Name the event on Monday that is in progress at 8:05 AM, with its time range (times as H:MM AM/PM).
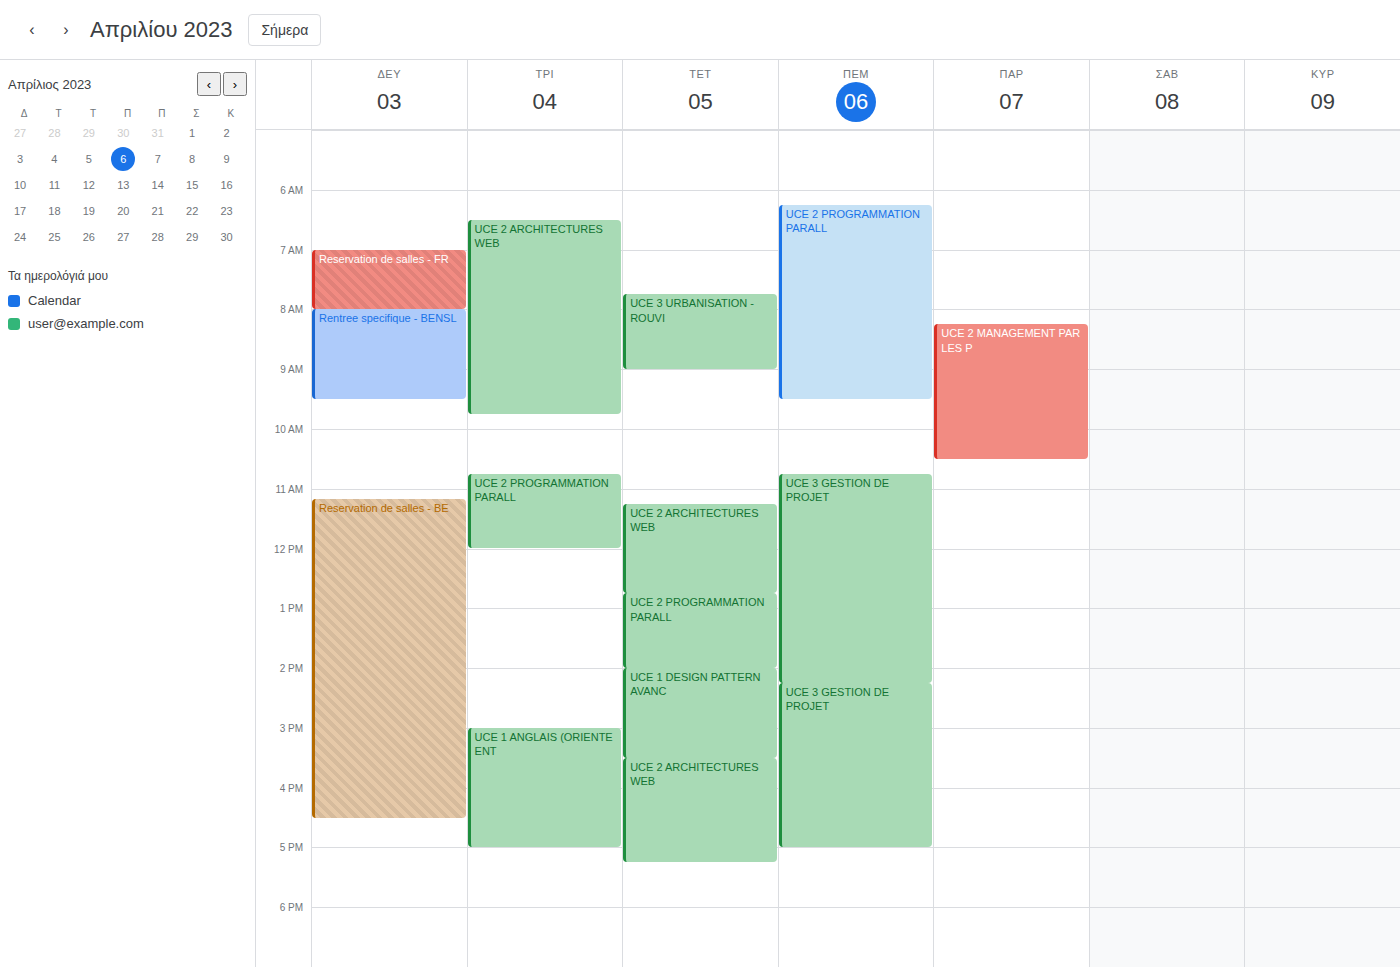
"Rentree specifique - BENSL", 8:00 AM to 9:30 AM